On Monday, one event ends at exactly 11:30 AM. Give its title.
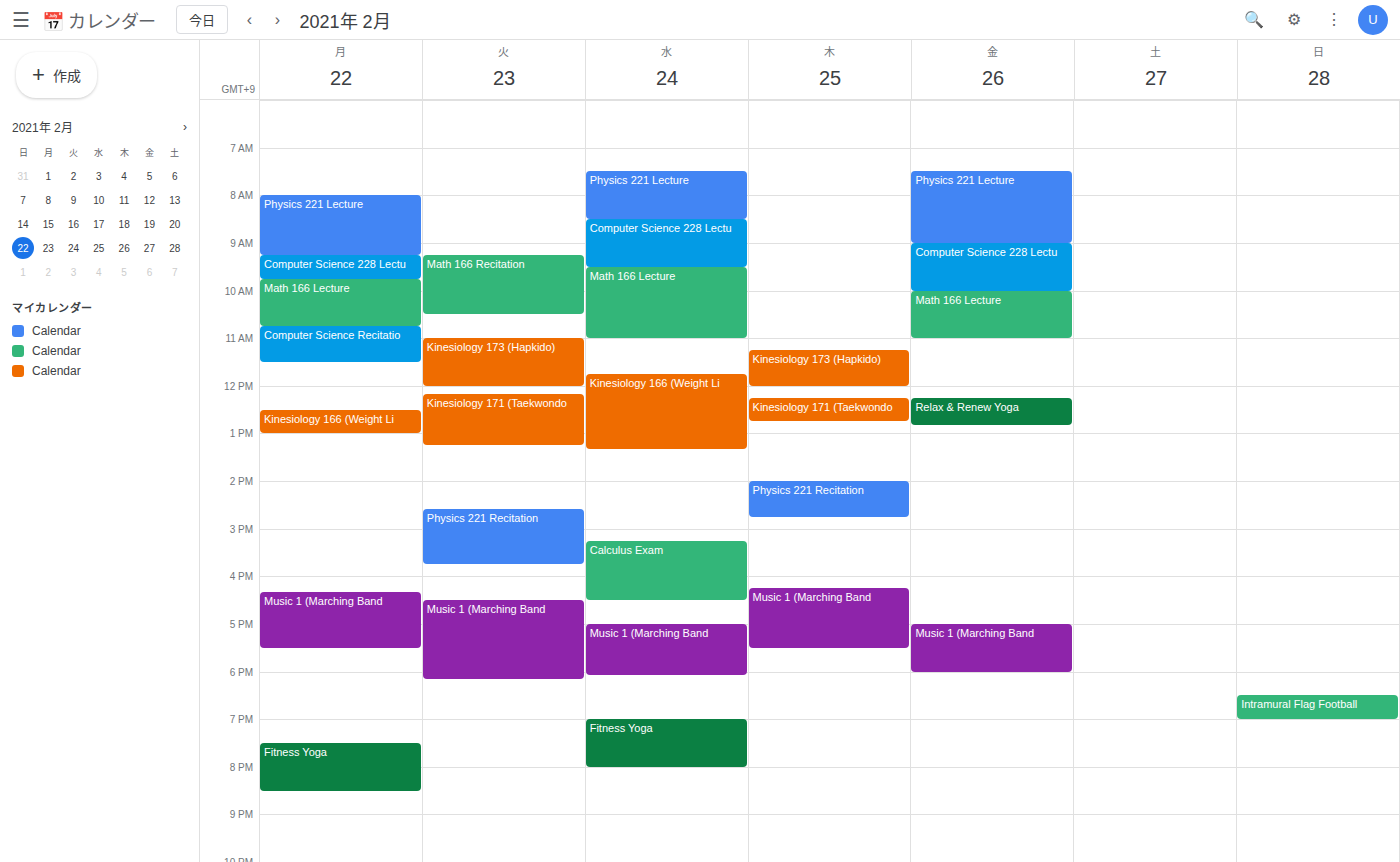
"Computer Science Recitatio"